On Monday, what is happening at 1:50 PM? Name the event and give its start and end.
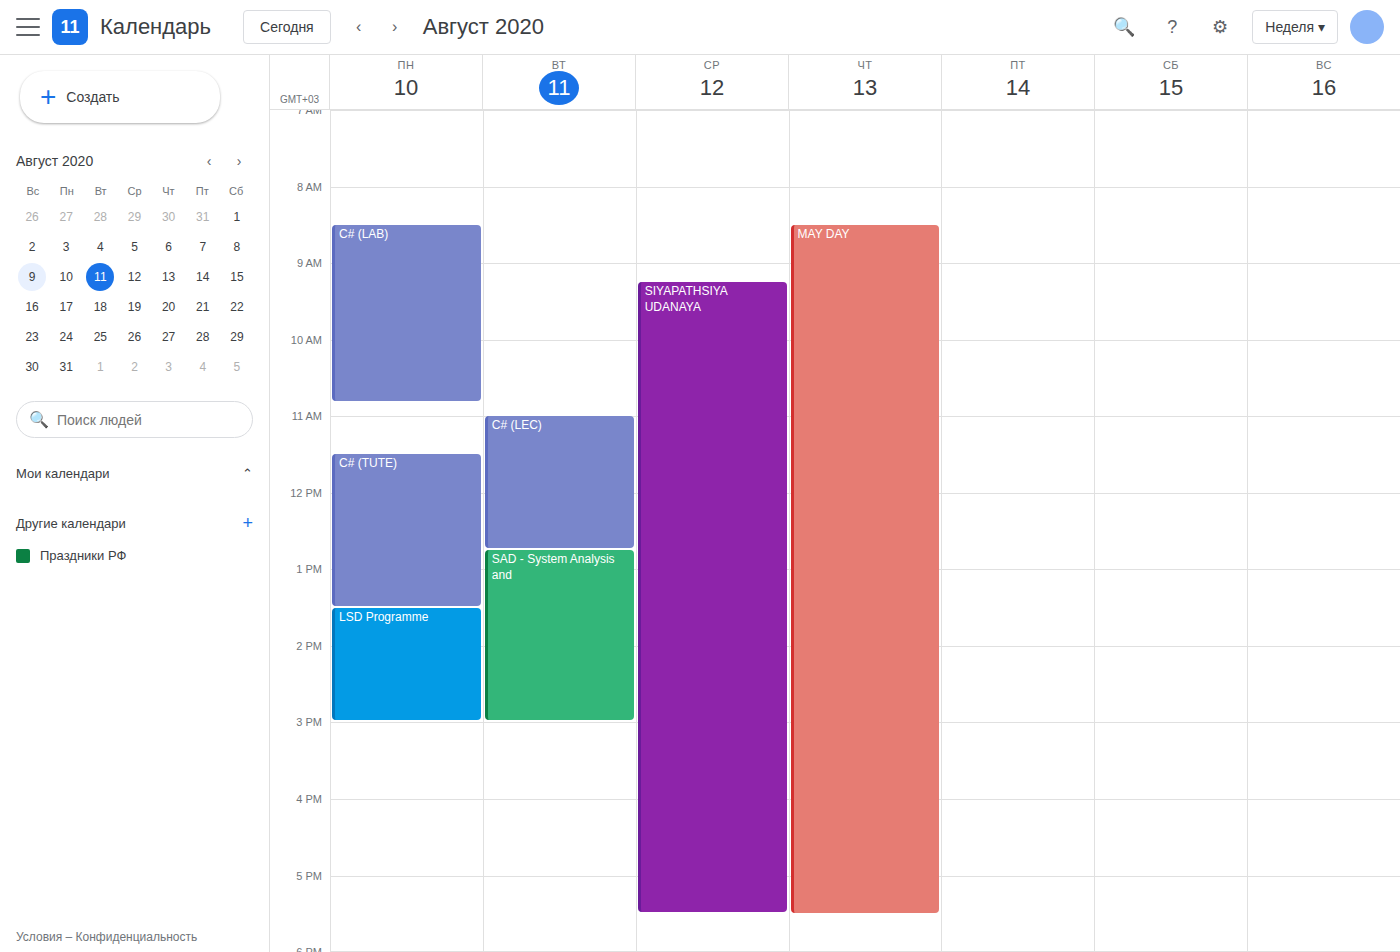
"LSD Programme", 1:30 PM to 3:00 PM